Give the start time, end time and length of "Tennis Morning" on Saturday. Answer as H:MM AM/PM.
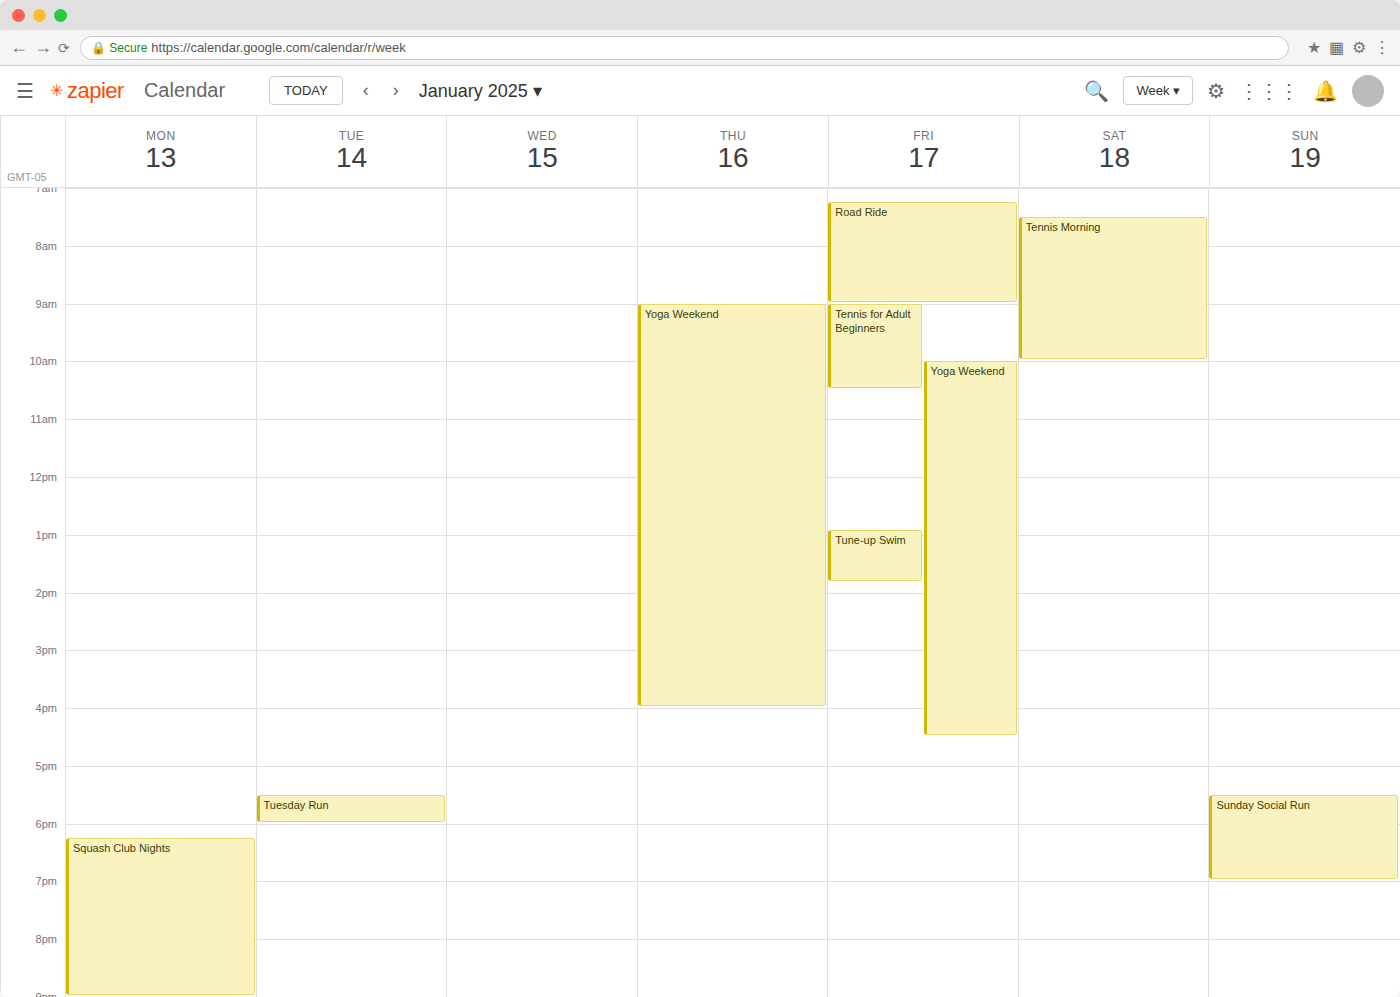
7:30 AM to 10:00 AM, 2 hours 30 minutes